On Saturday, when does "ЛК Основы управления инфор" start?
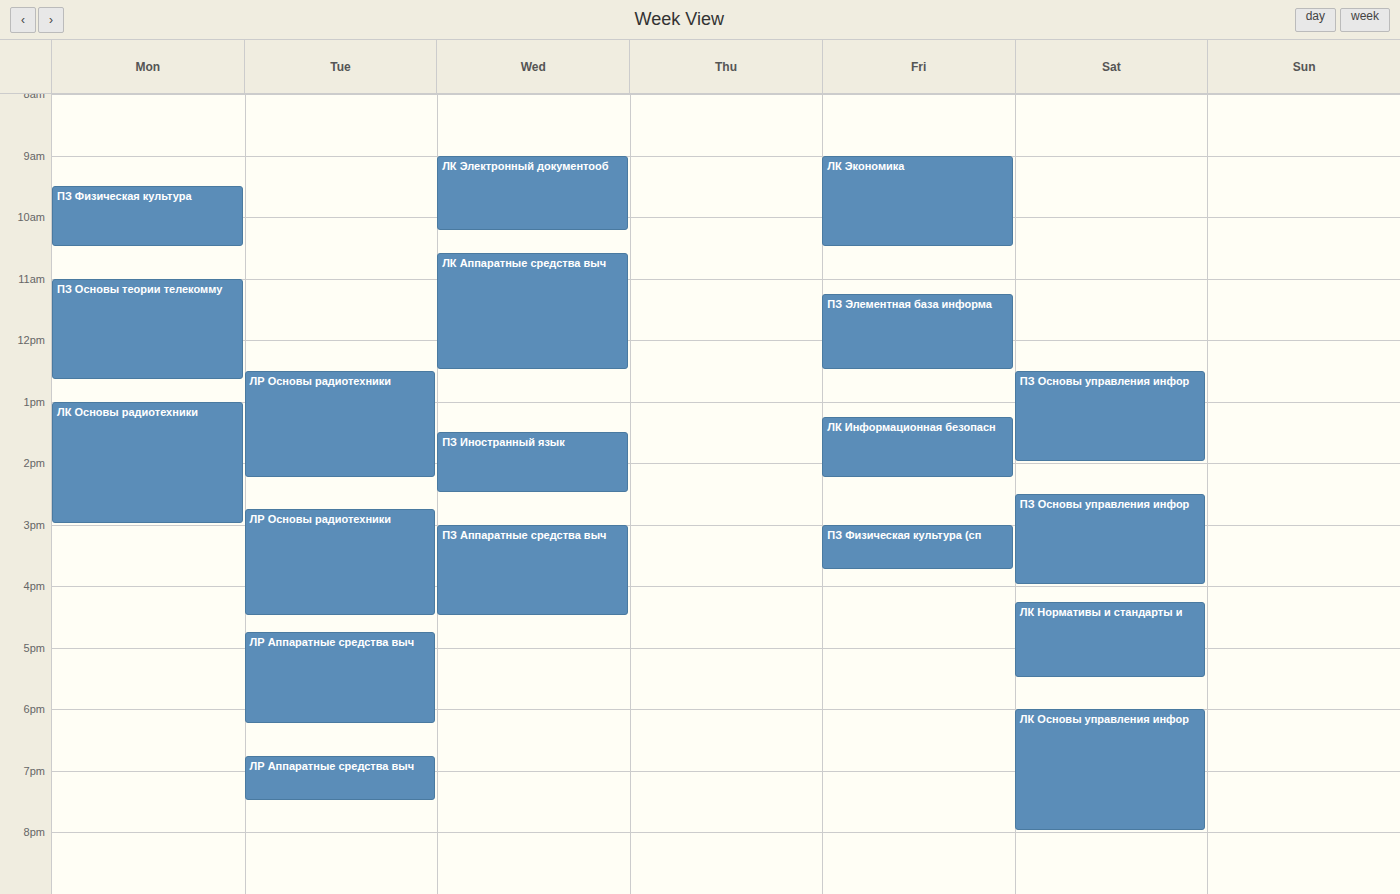
6:00 PM